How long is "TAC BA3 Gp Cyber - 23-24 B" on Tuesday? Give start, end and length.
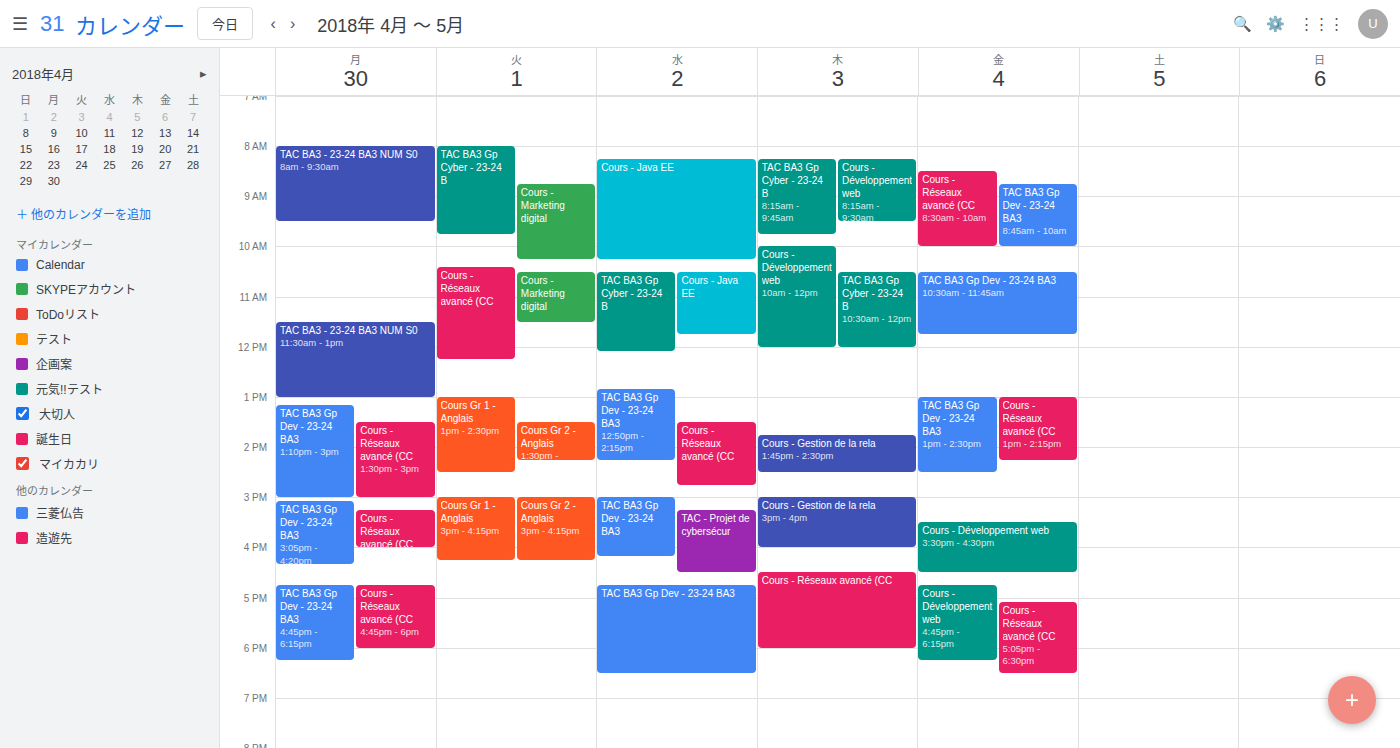
8:00 AM to 9:45 AM, 1 hour 45 minutes